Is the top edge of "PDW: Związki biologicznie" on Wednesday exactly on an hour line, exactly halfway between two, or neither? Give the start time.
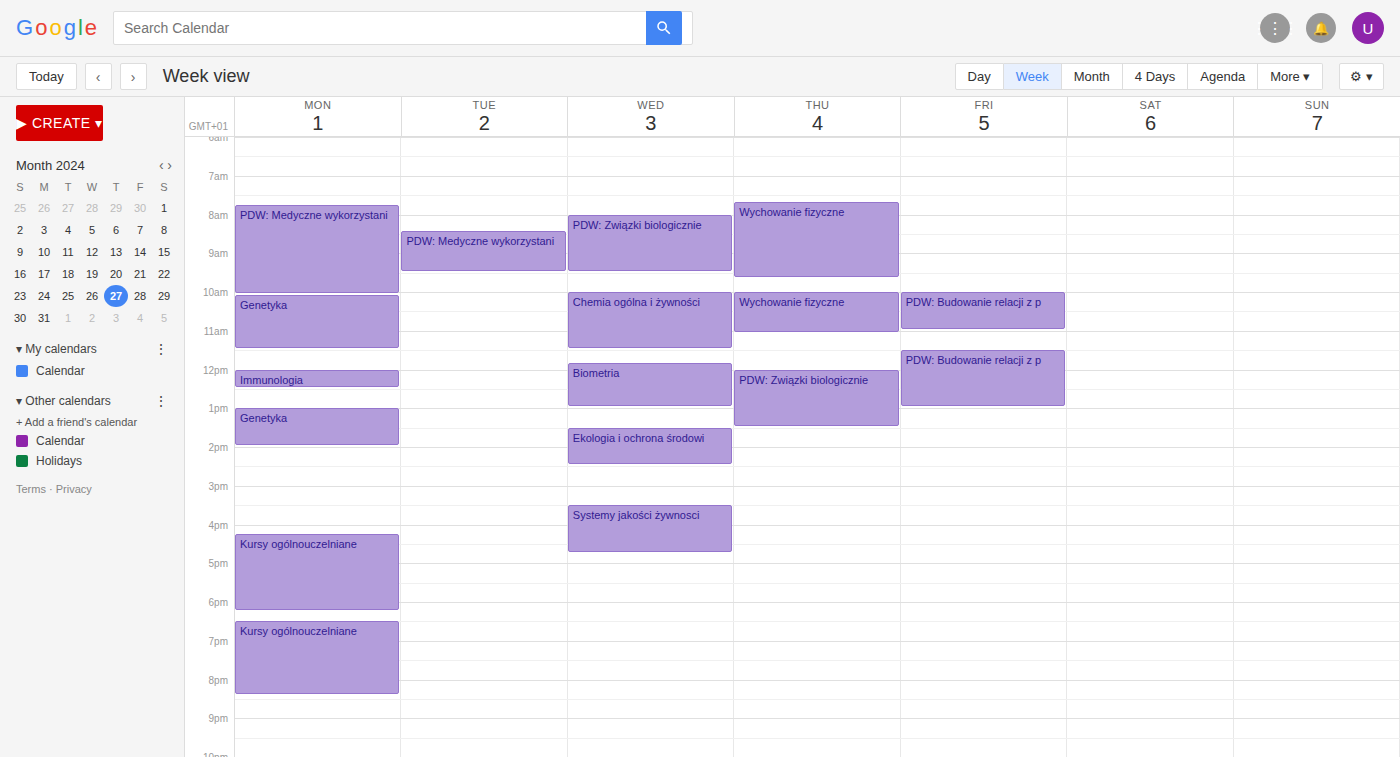
8:00 AM -- exactly on the 8 AM line.